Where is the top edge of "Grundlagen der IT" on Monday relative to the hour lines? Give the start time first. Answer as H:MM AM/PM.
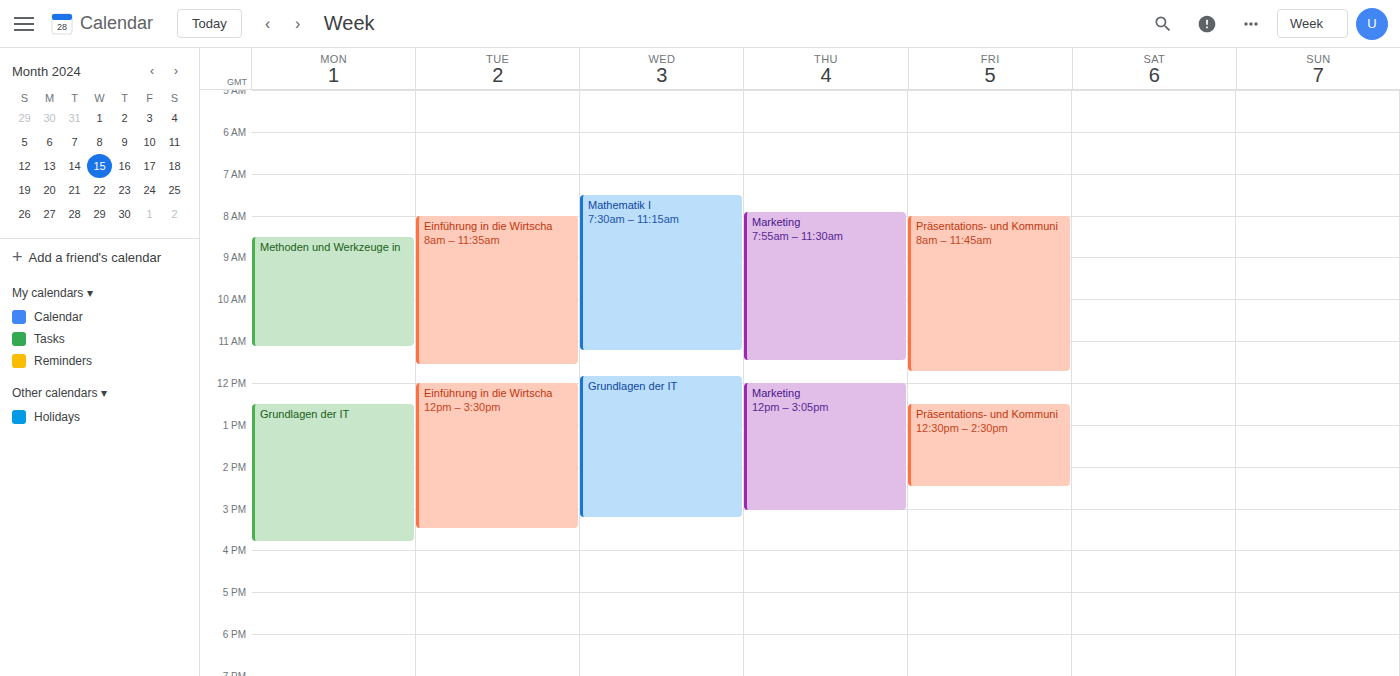
12:30 PM -- halfway between the 12 PM and 1 PM lines.